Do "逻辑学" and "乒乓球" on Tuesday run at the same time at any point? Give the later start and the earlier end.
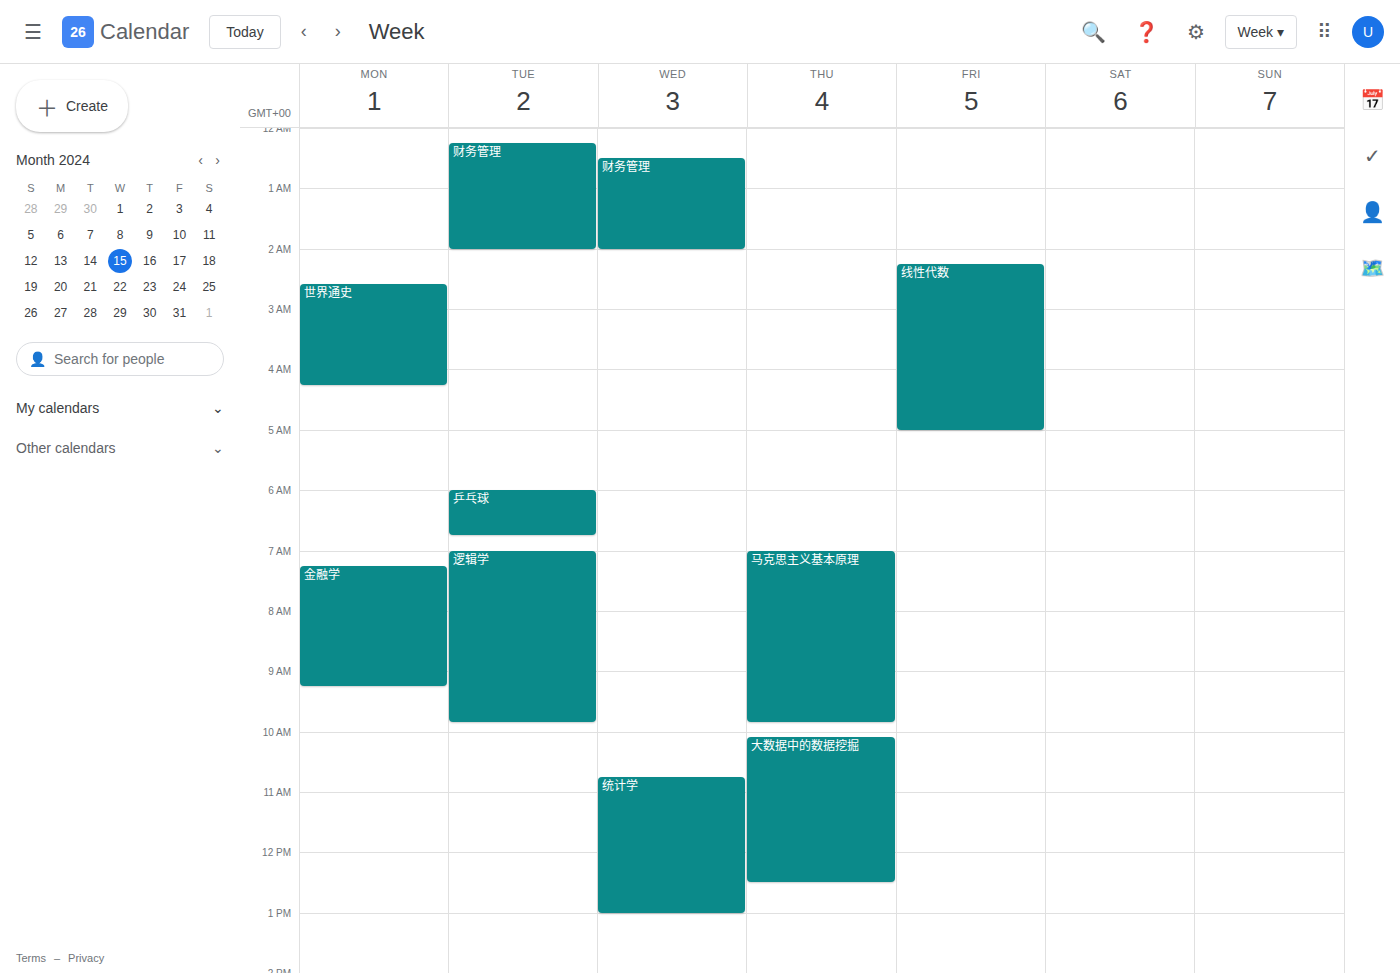
"乒乓球" ends at 6:45 AM and "逻辑学" starts at 7:00 AM -- no overlap.